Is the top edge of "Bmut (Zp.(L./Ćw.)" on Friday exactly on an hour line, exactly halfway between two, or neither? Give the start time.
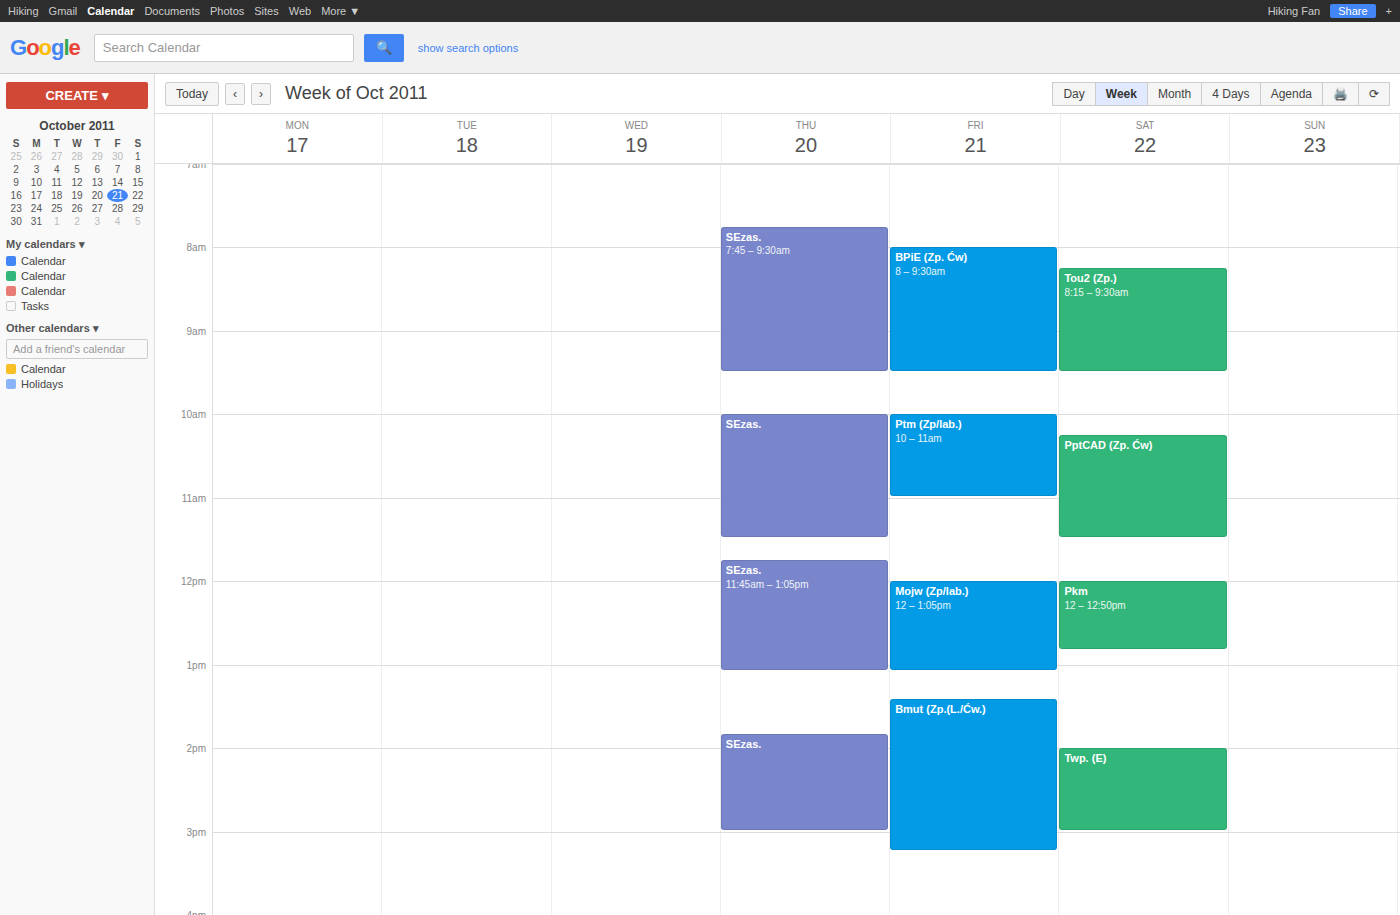
1:25 PM -- neither: 25 minutes below the 1 PM line and 35 minutes above the 2 PM line.